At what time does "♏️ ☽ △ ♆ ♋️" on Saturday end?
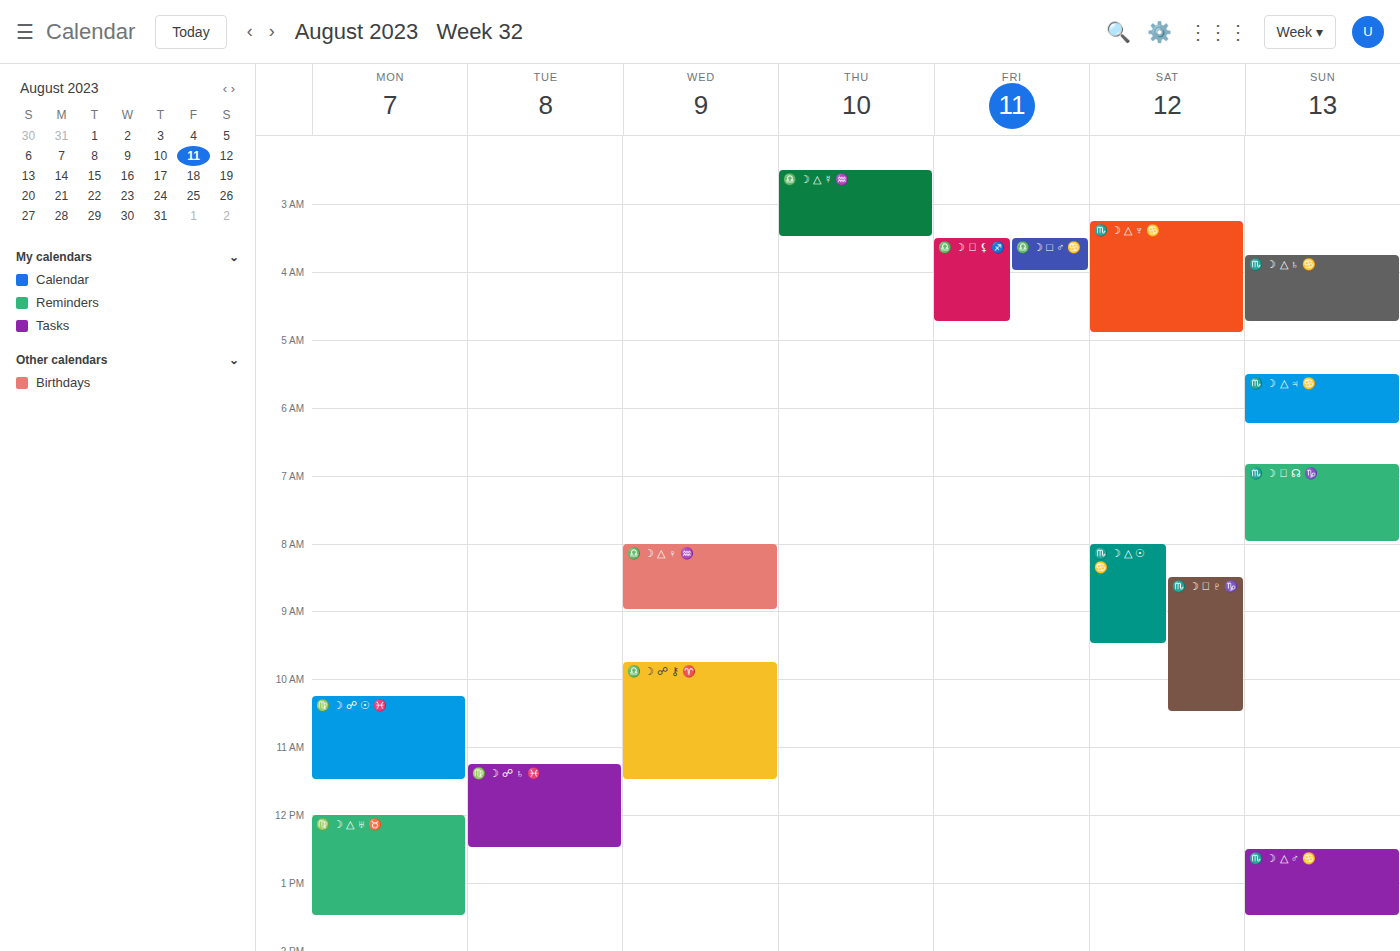
4:55 AM